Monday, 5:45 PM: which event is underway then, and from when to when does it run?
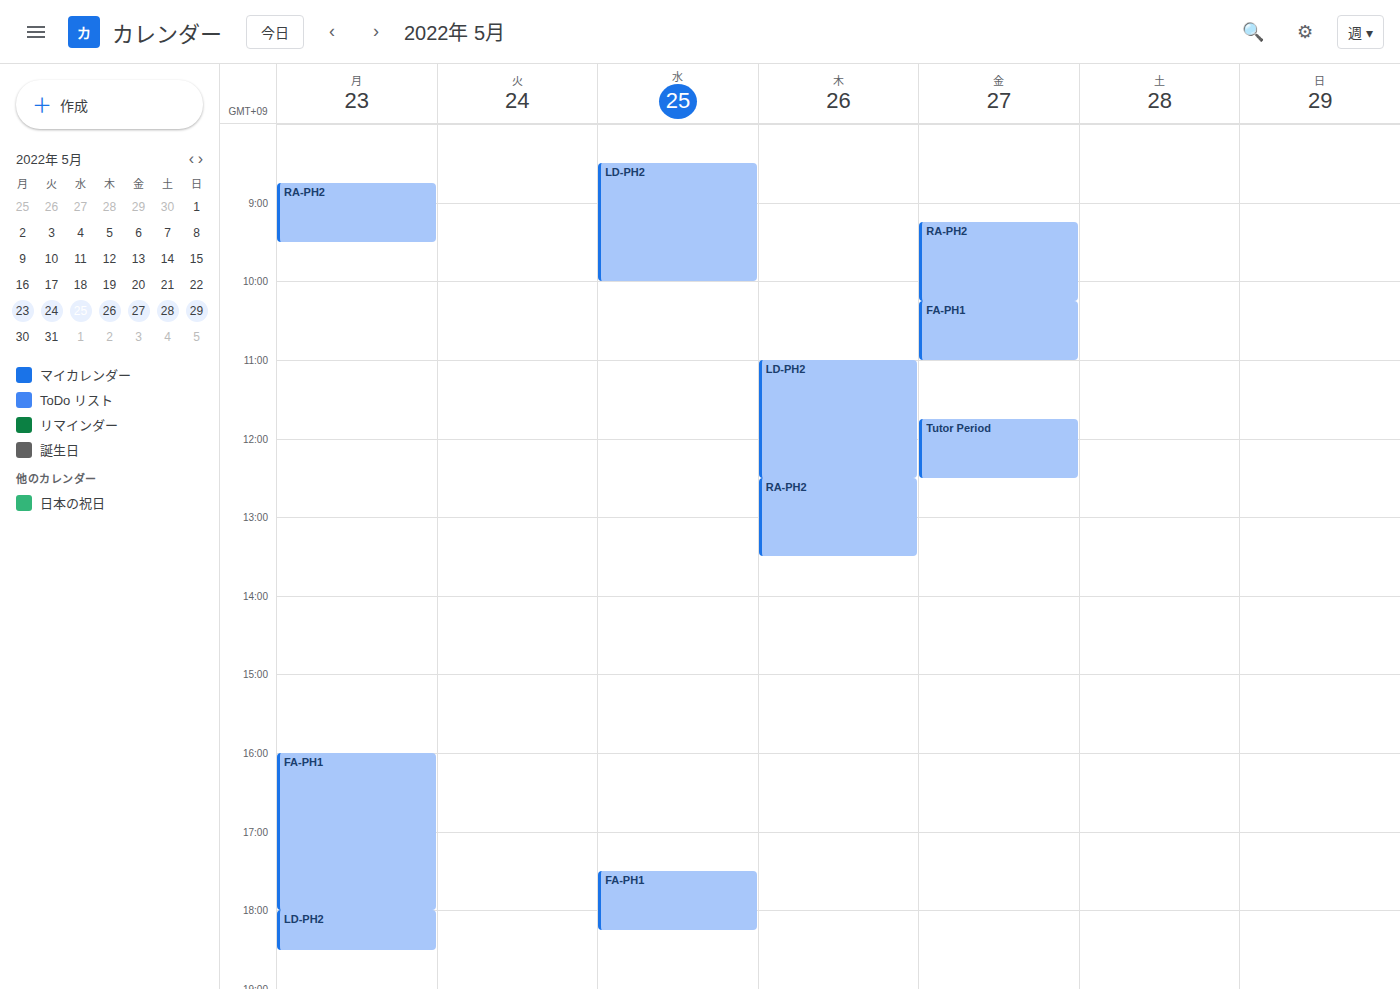
"FA-PH1", 4:00 PM to 6:00 PM